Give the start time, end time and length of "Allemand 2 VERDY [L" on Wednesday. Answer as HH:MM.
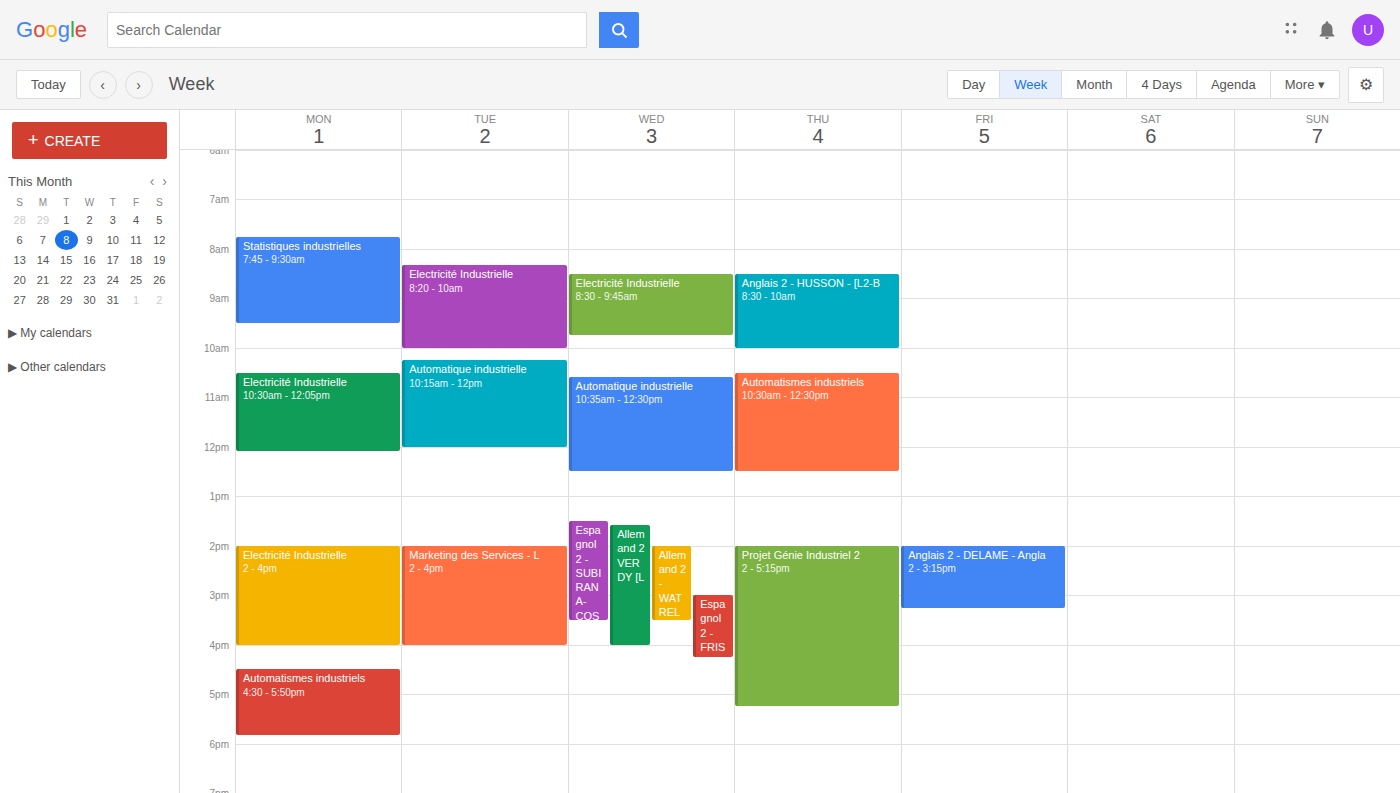
13:35 to 16:00, 2 hours 25 minutes